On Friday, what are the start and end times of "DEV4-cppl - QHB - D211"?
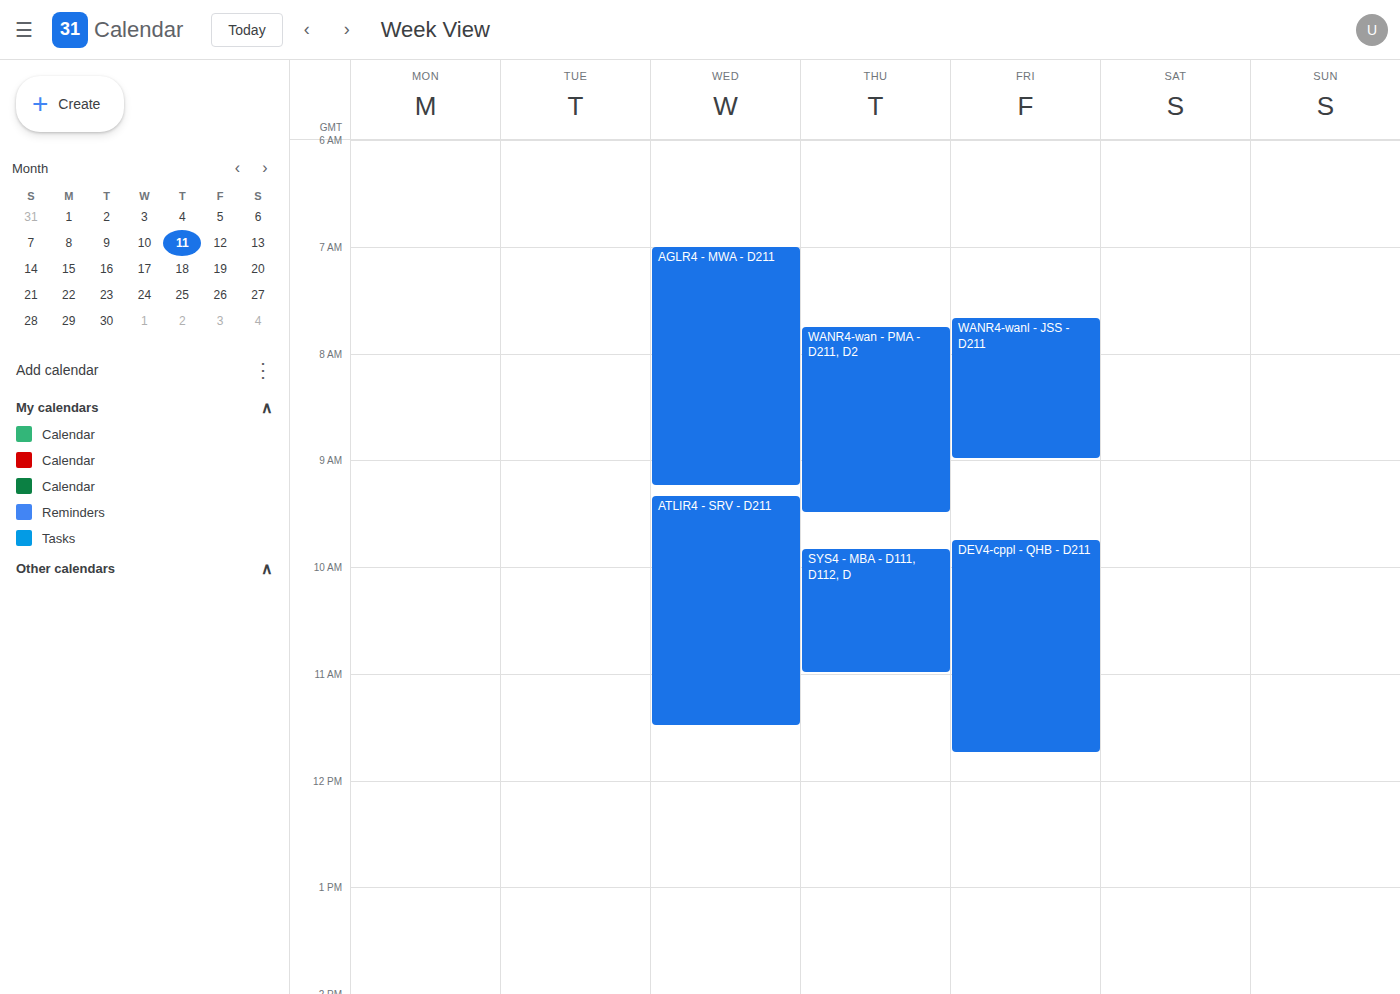
9:45 AM to 11:45 AM